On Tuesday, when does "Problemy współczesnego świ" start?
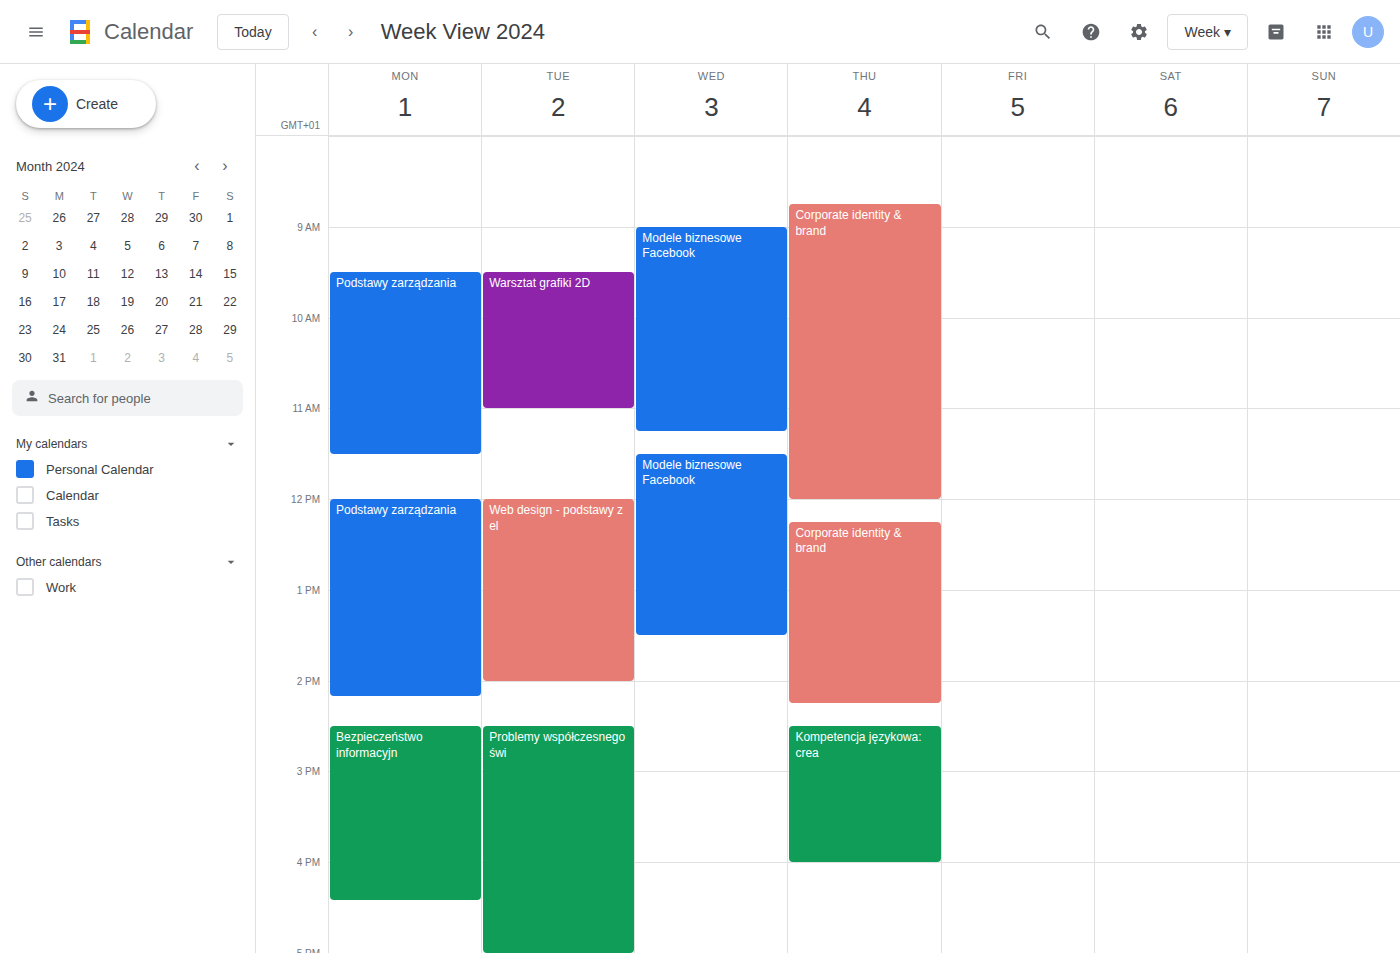
2:30 PM